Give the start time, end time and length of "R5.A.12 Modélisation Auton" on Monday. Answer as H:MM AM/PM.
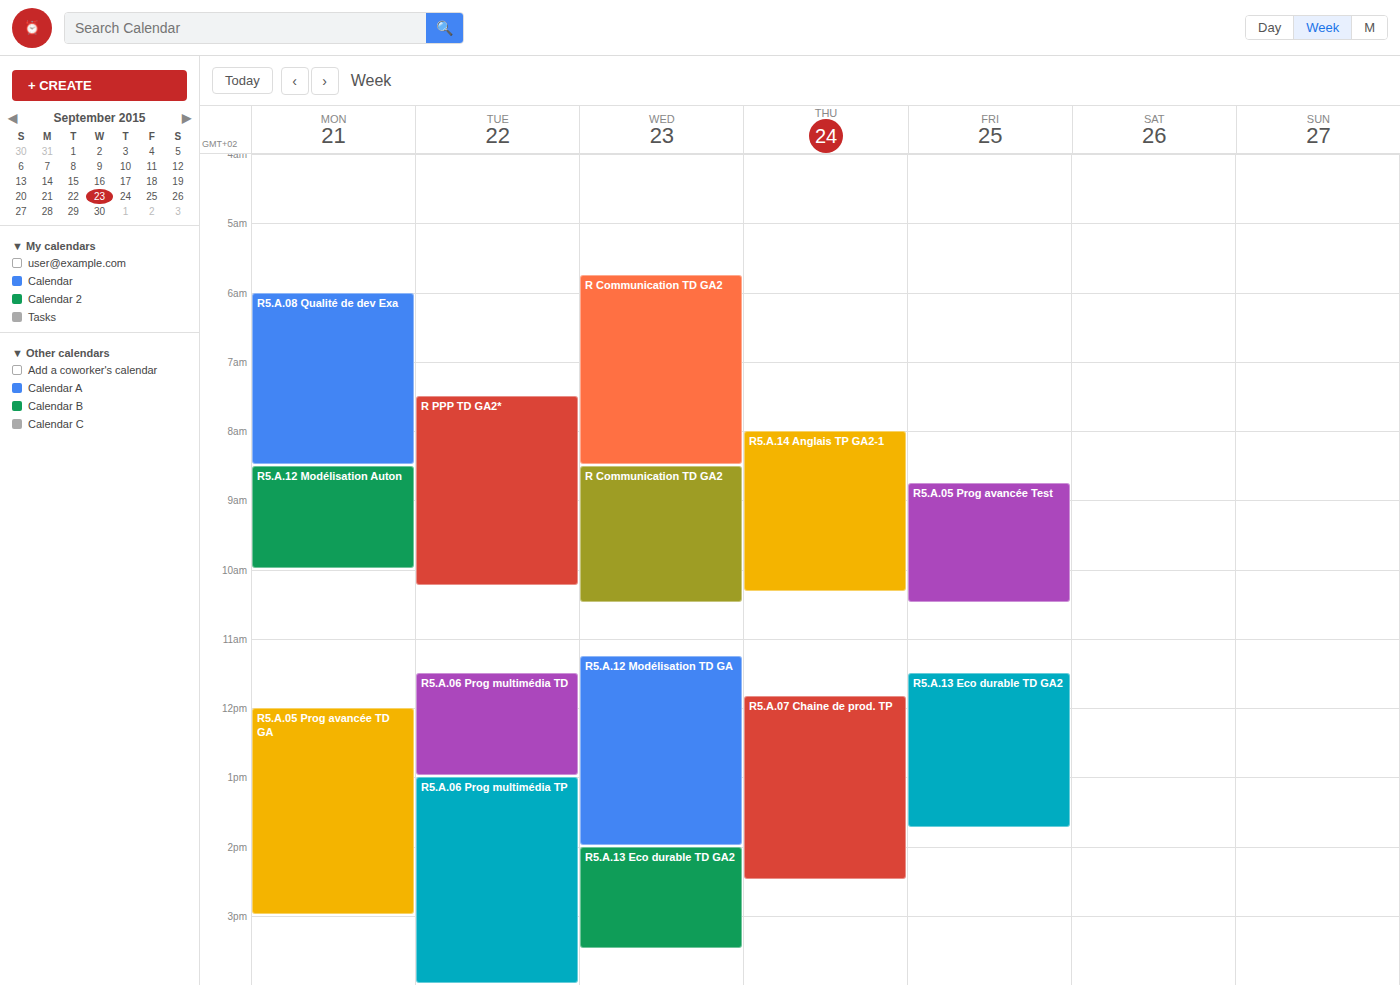
8:30 AM to 10:00 AM, 1 hour 30 minutes